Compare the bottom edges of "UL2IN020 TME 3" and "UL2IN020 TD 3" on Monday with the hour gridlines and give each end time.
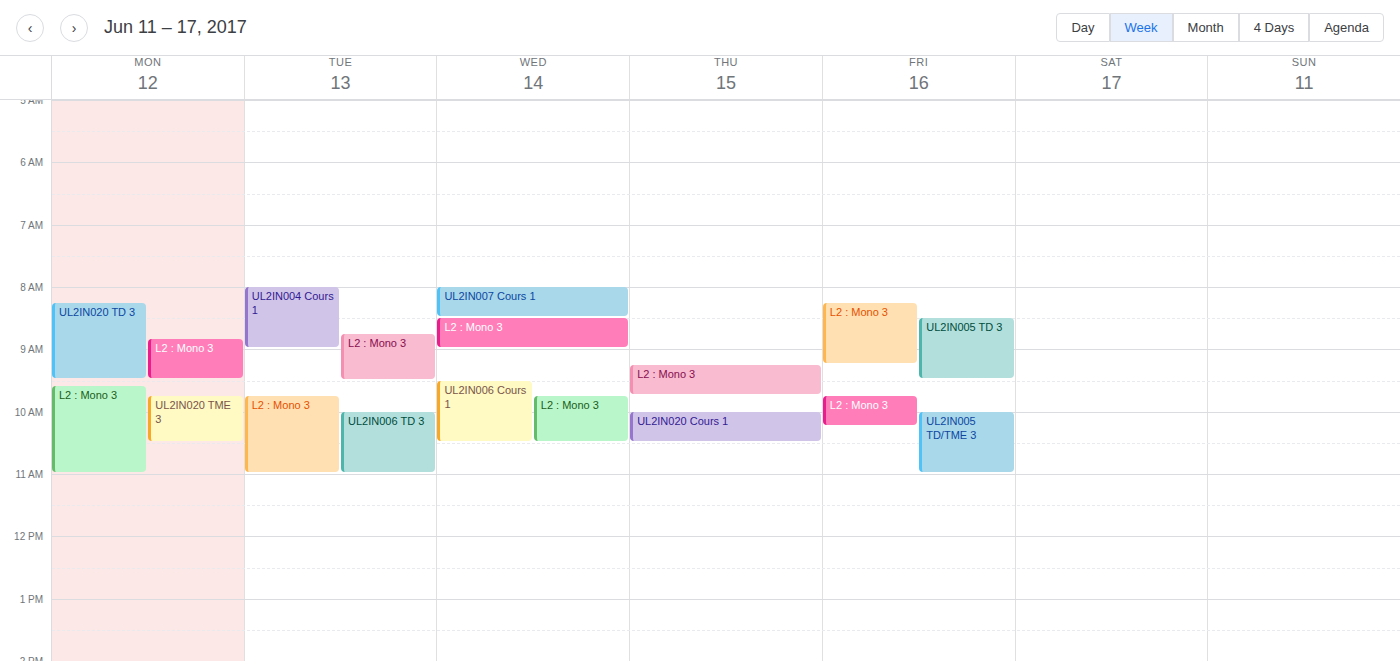
"UL2IN020 TME 3": 10:30, halfway between the 10:00 and 11:00 lines. "UL2IN020 TD 3": 09:30, halfway between the 09:00 and 10:00 lines.